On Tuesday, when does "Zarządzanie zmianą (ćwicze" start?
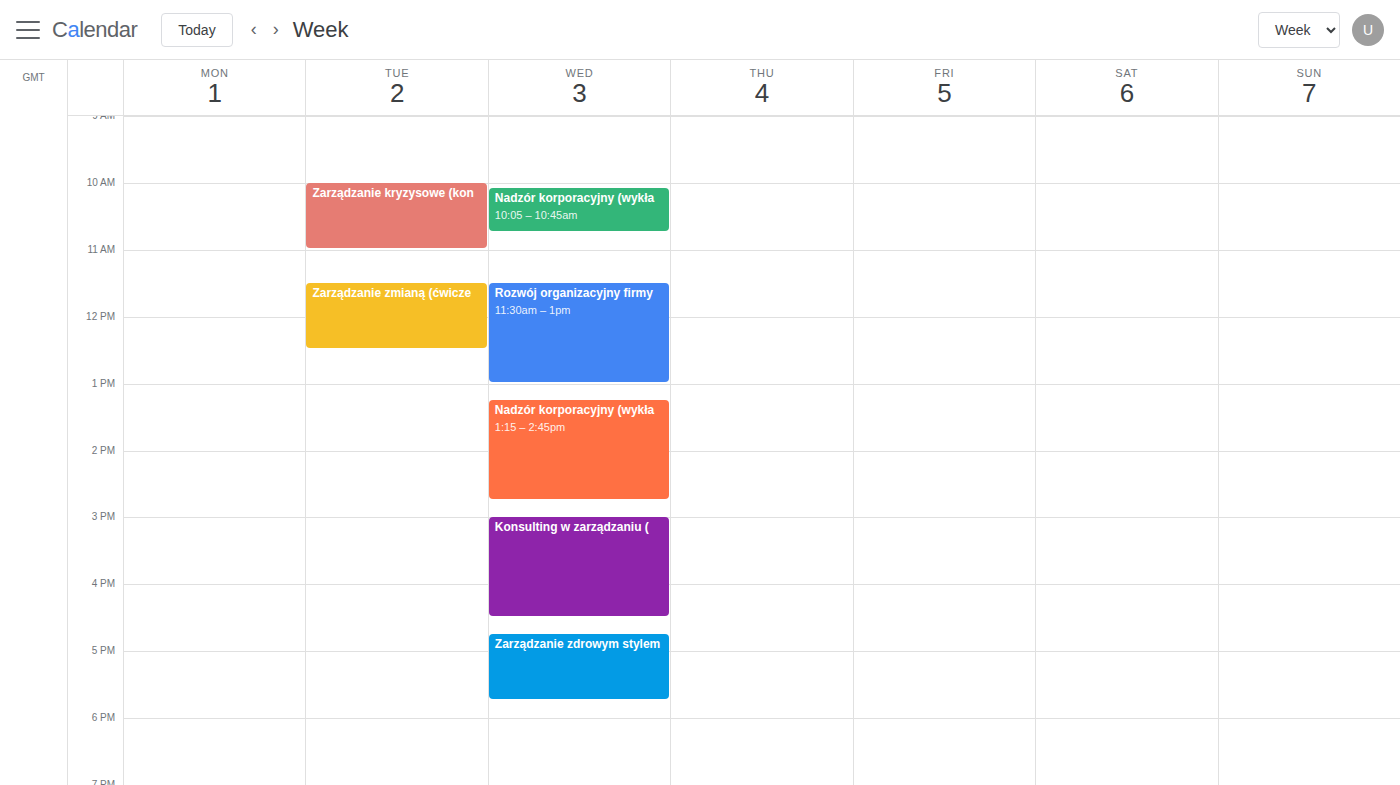
11:30